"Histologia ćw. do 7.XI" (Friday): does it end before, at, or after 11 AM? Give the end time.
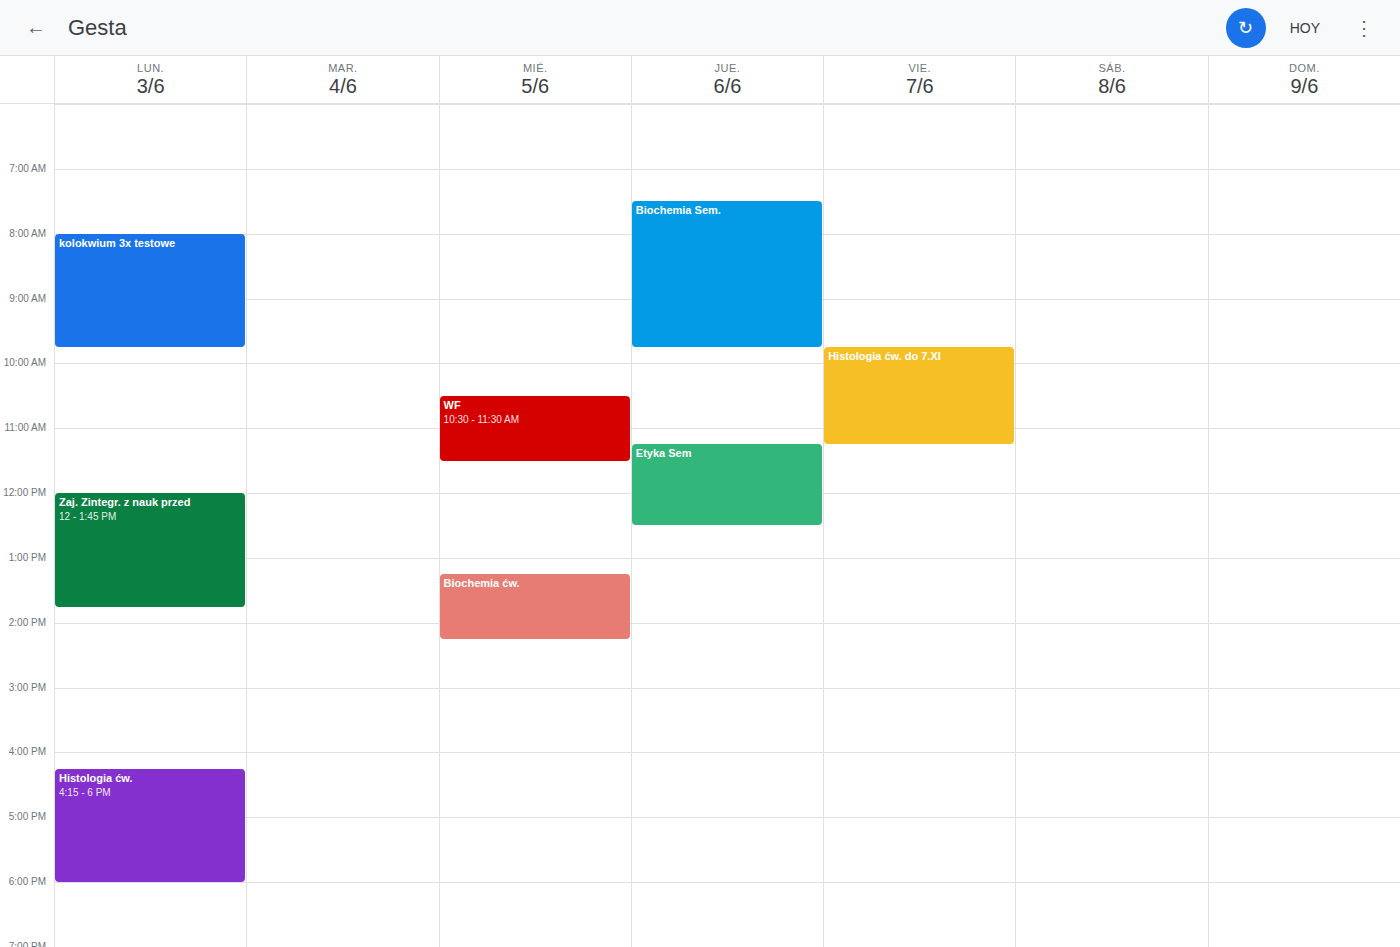
11:15 AM -- after 11 AM, 15 minutes below the 11 AM line.